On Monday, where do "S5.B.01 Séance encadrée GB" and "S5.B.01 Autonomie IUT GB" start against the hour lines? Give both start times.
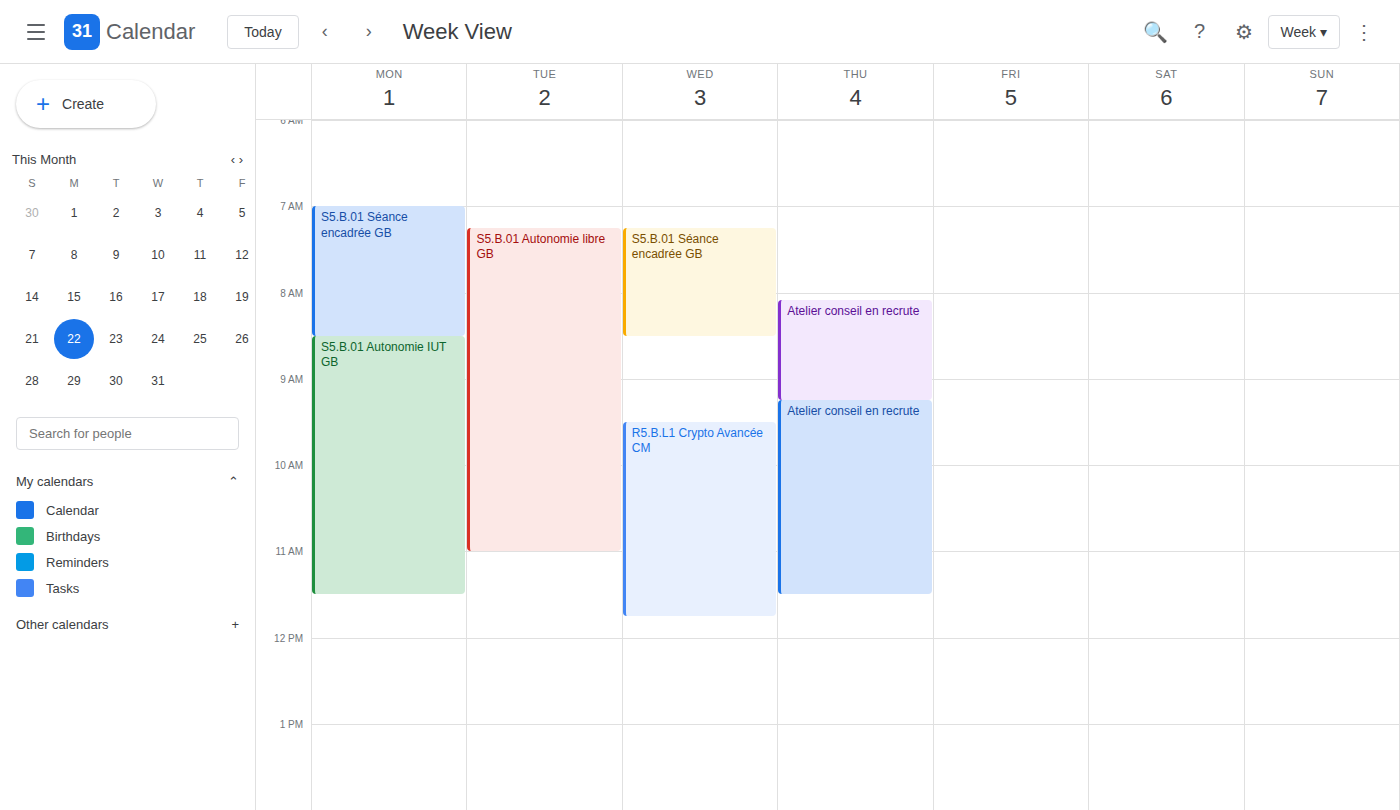
"S5.B.01 Séance encadrée GB": 07:00, exactly on the 07:00 line. "S5.B.01 Autonomie IUT GB": 08:30, halfway between the 08:00 and 09:00 lines.